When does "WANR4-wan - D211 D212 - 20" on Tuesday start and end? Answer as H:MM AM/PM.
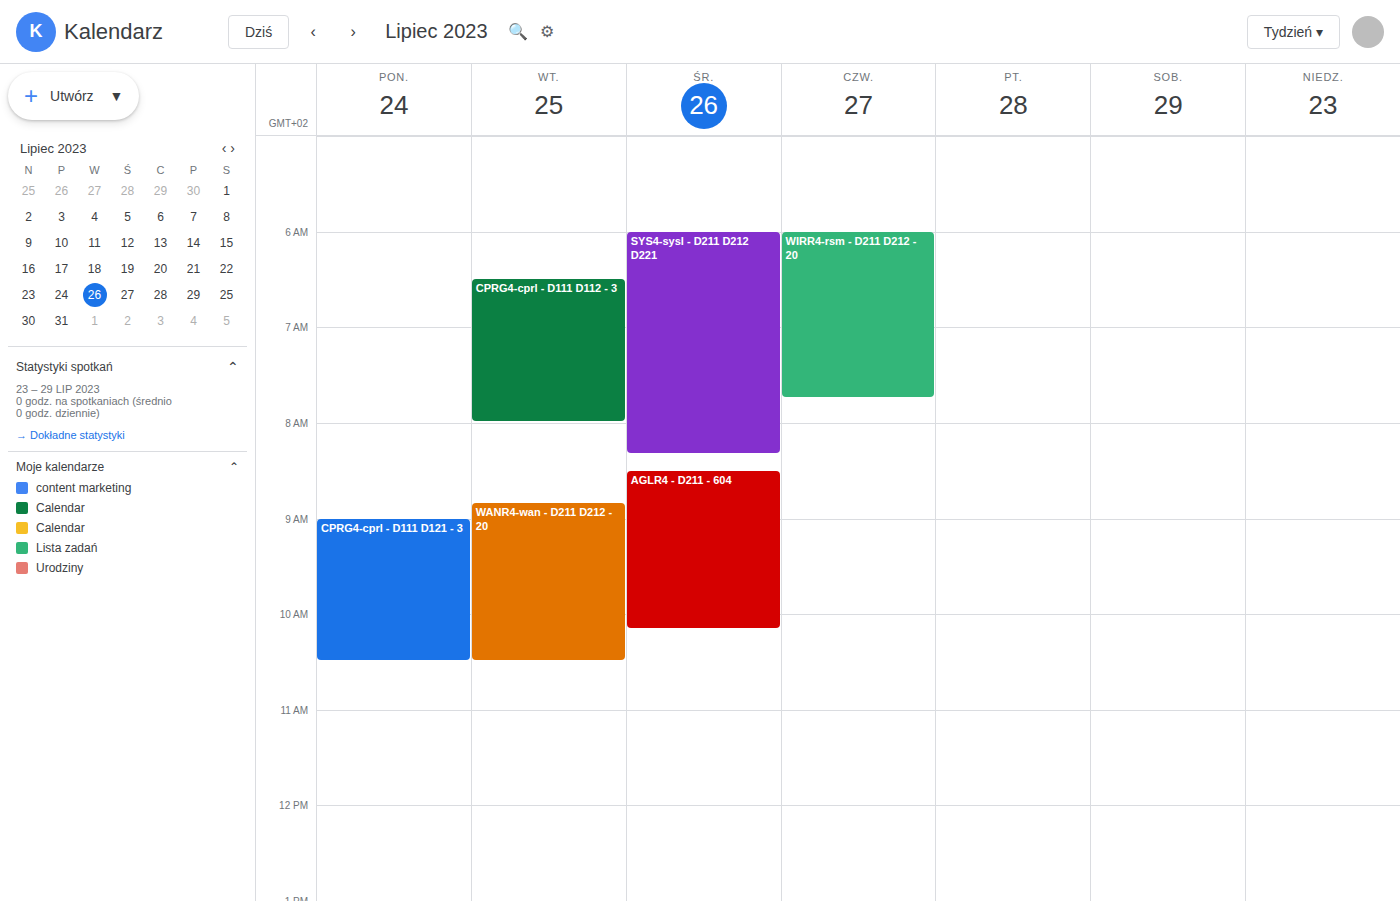
8:50 AM to 10:30 AM